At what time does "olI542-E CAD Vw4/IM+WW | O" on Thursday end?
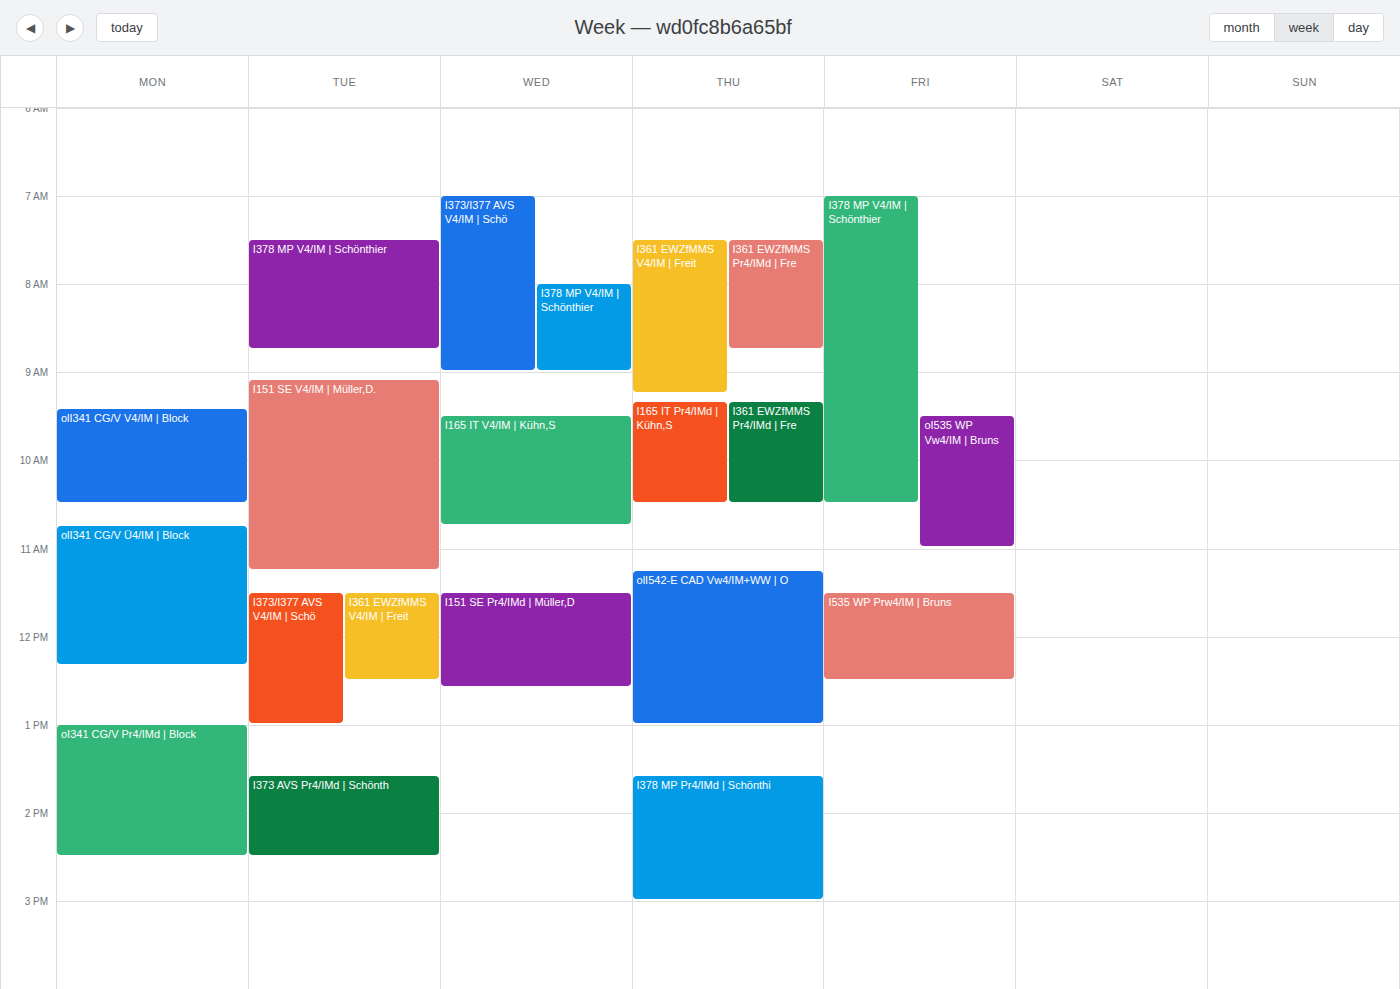
13:00